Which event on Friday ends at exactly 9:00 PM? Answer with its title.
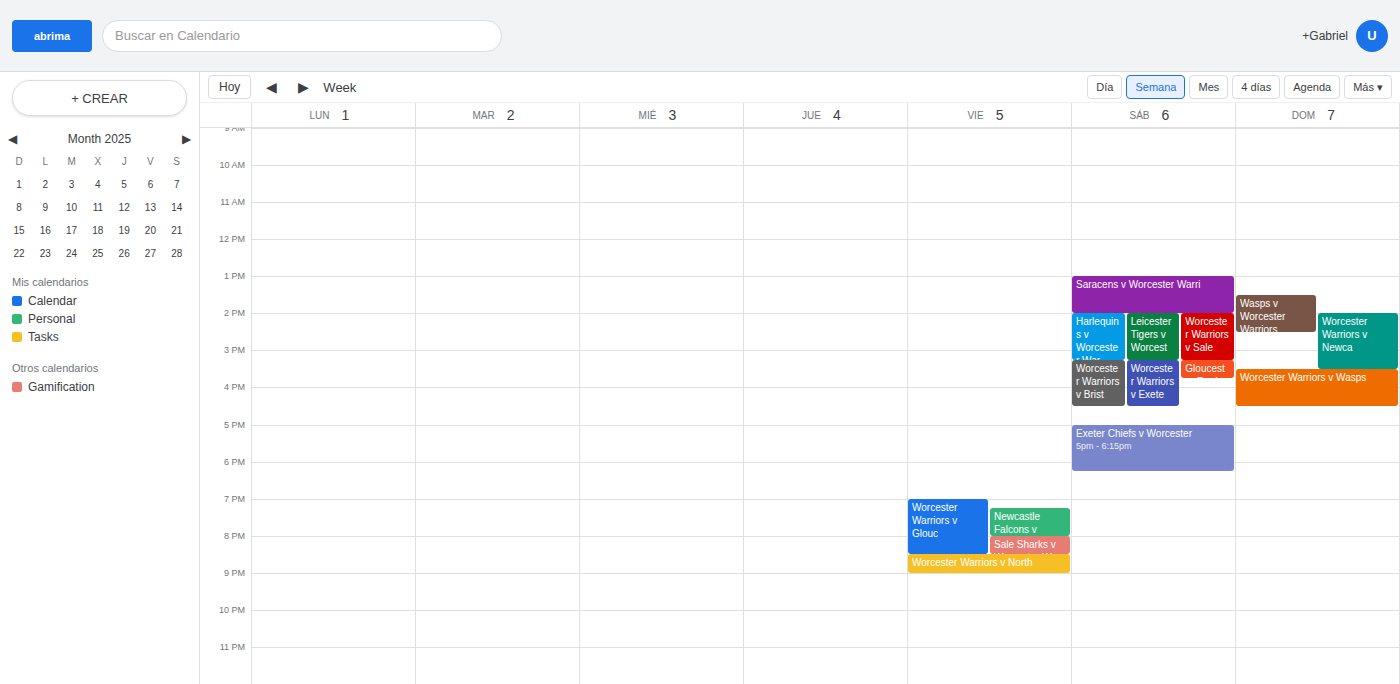
"Worcester Warriors v North"